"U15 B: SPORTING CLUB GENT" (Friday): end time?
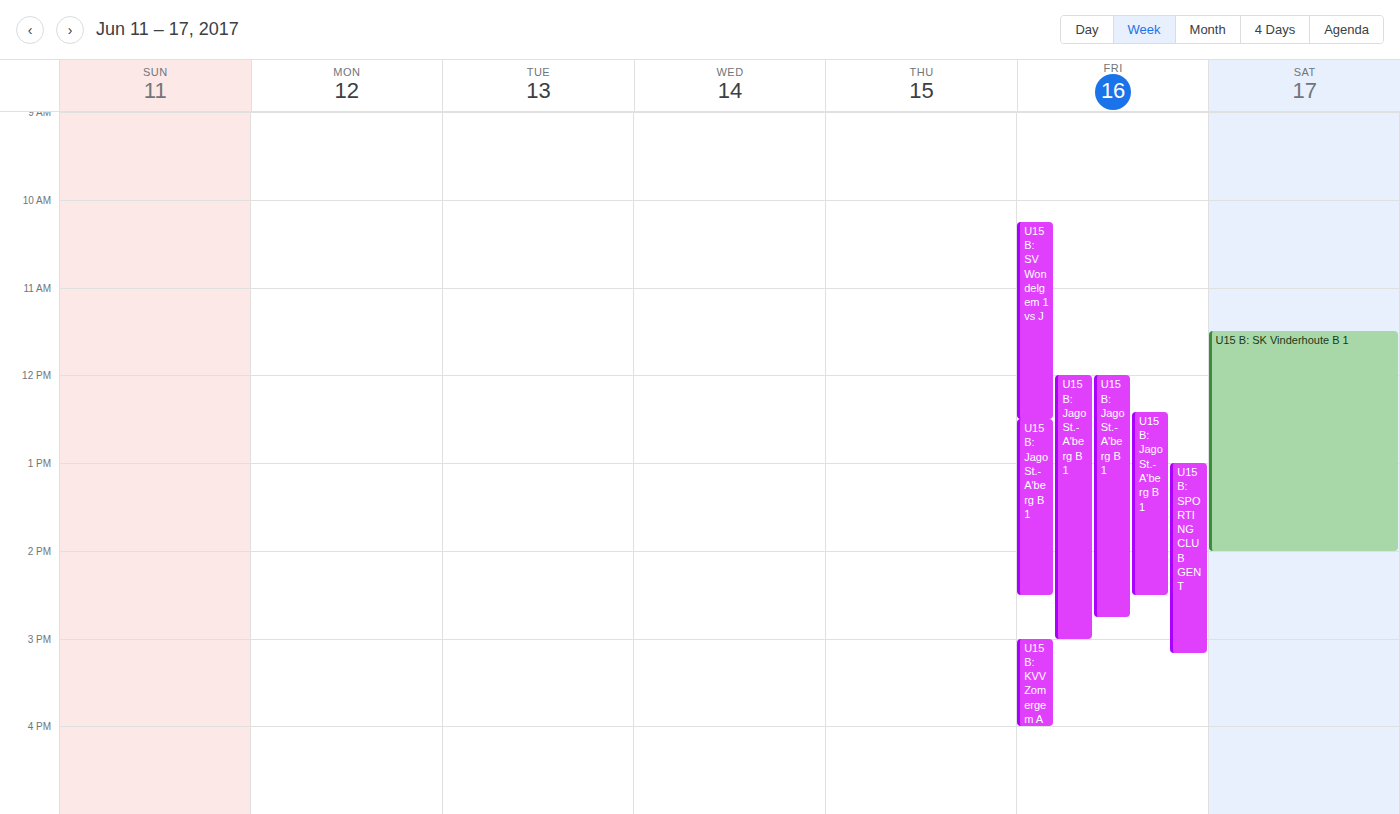
3:10 PM